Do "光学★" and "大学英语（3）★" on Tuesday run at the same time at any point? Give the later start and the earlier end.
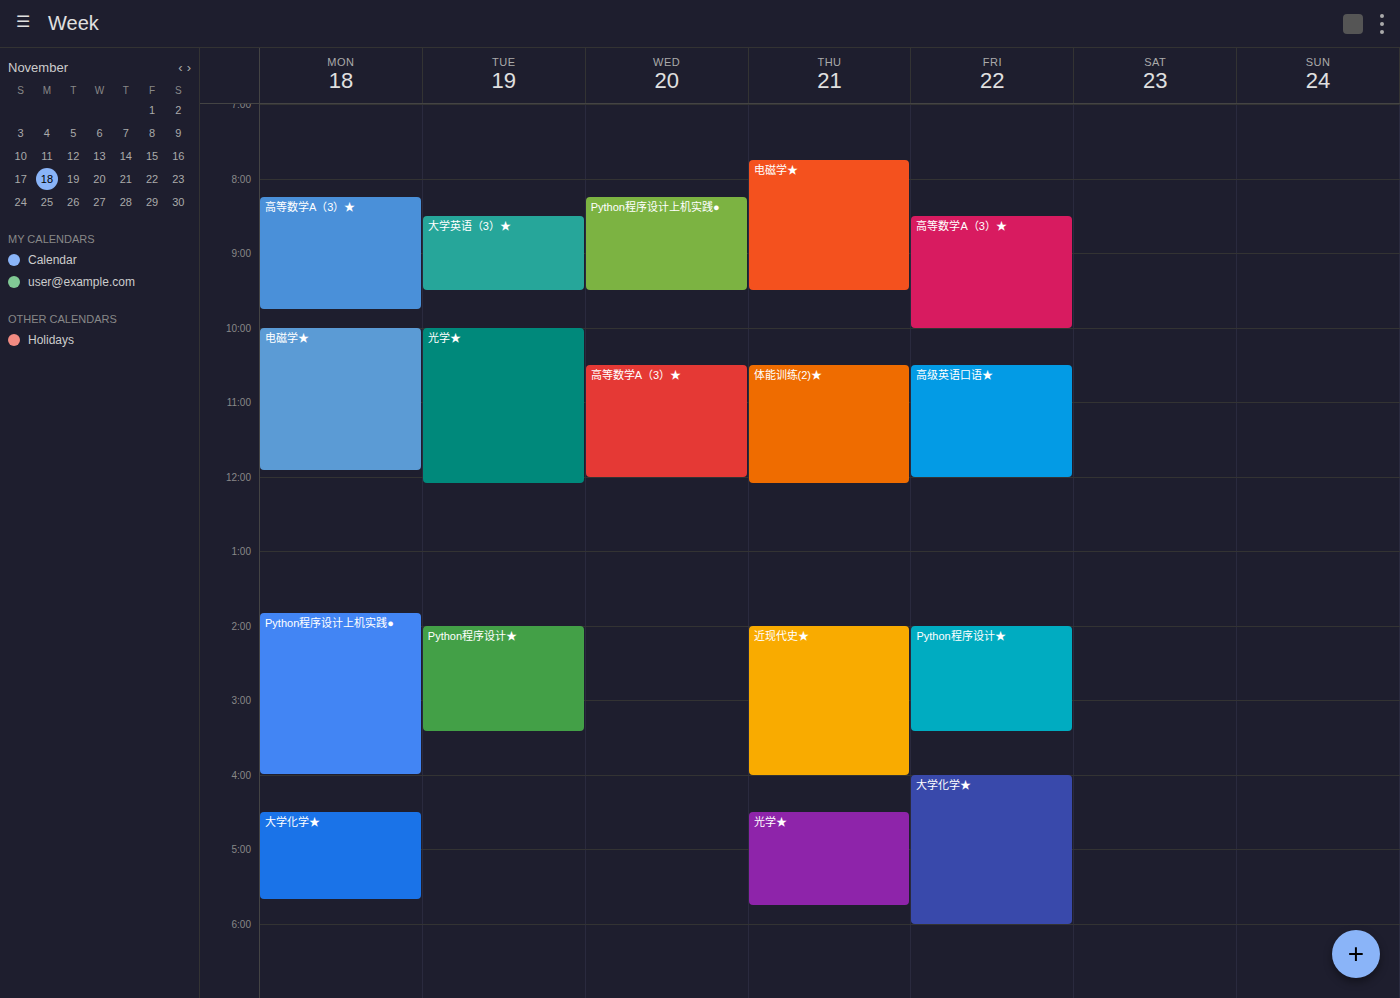
"大学英语（3）★" ends at 9:30 AM and "光学★" starts at 10:00 AM -- no overlap.